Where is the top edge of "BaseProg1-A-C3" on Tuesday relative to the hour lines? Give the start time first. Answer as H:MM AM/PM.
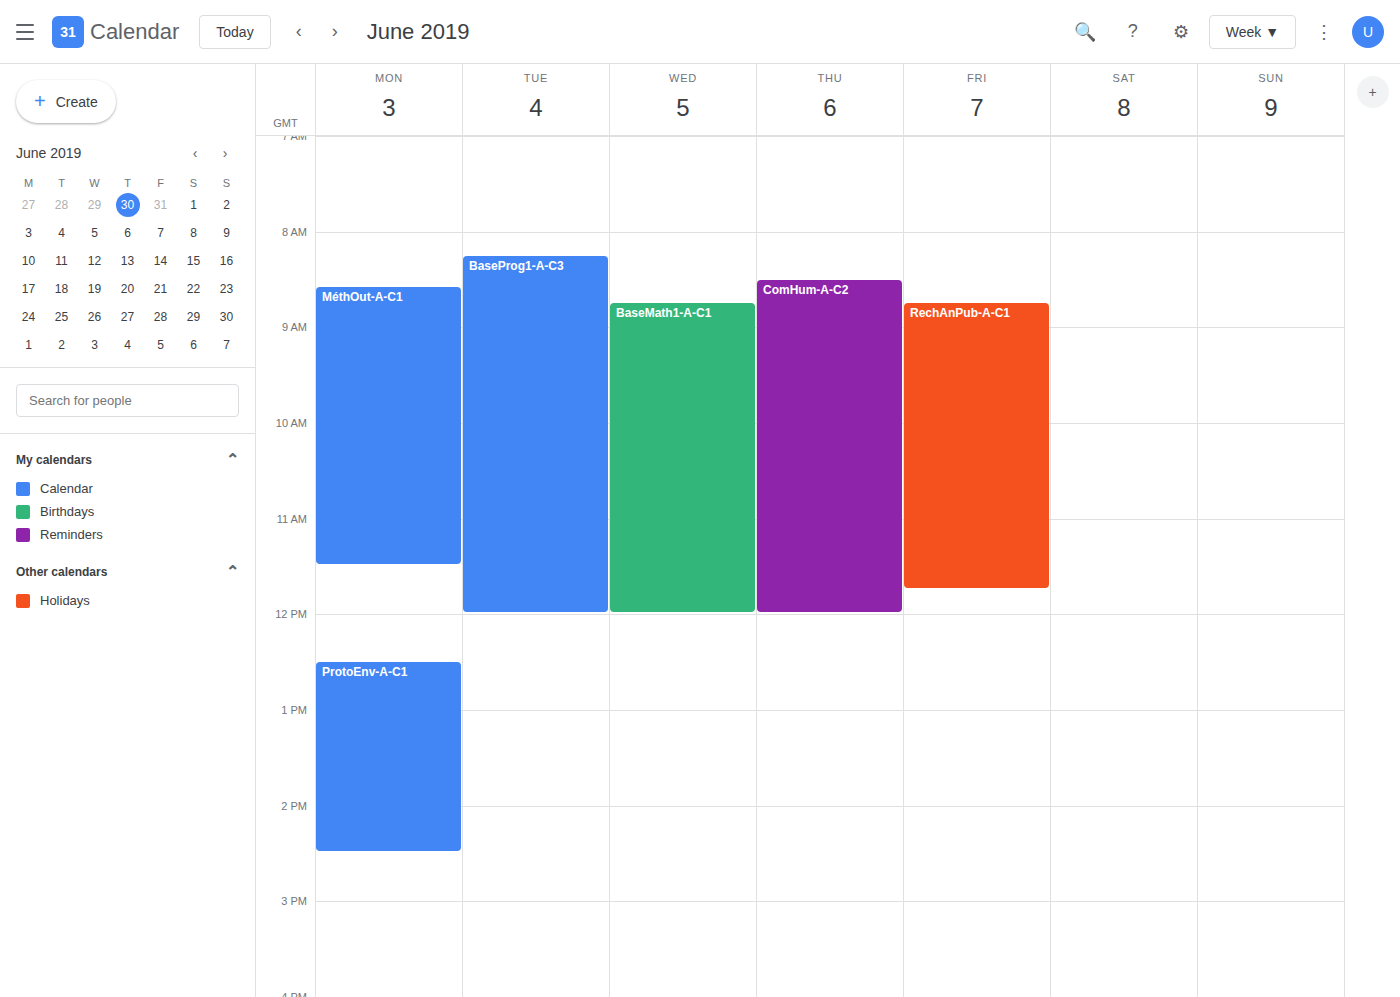
8:15 AM -- neither: a quarter of the way from the 8 AM line to the 9 AM line.